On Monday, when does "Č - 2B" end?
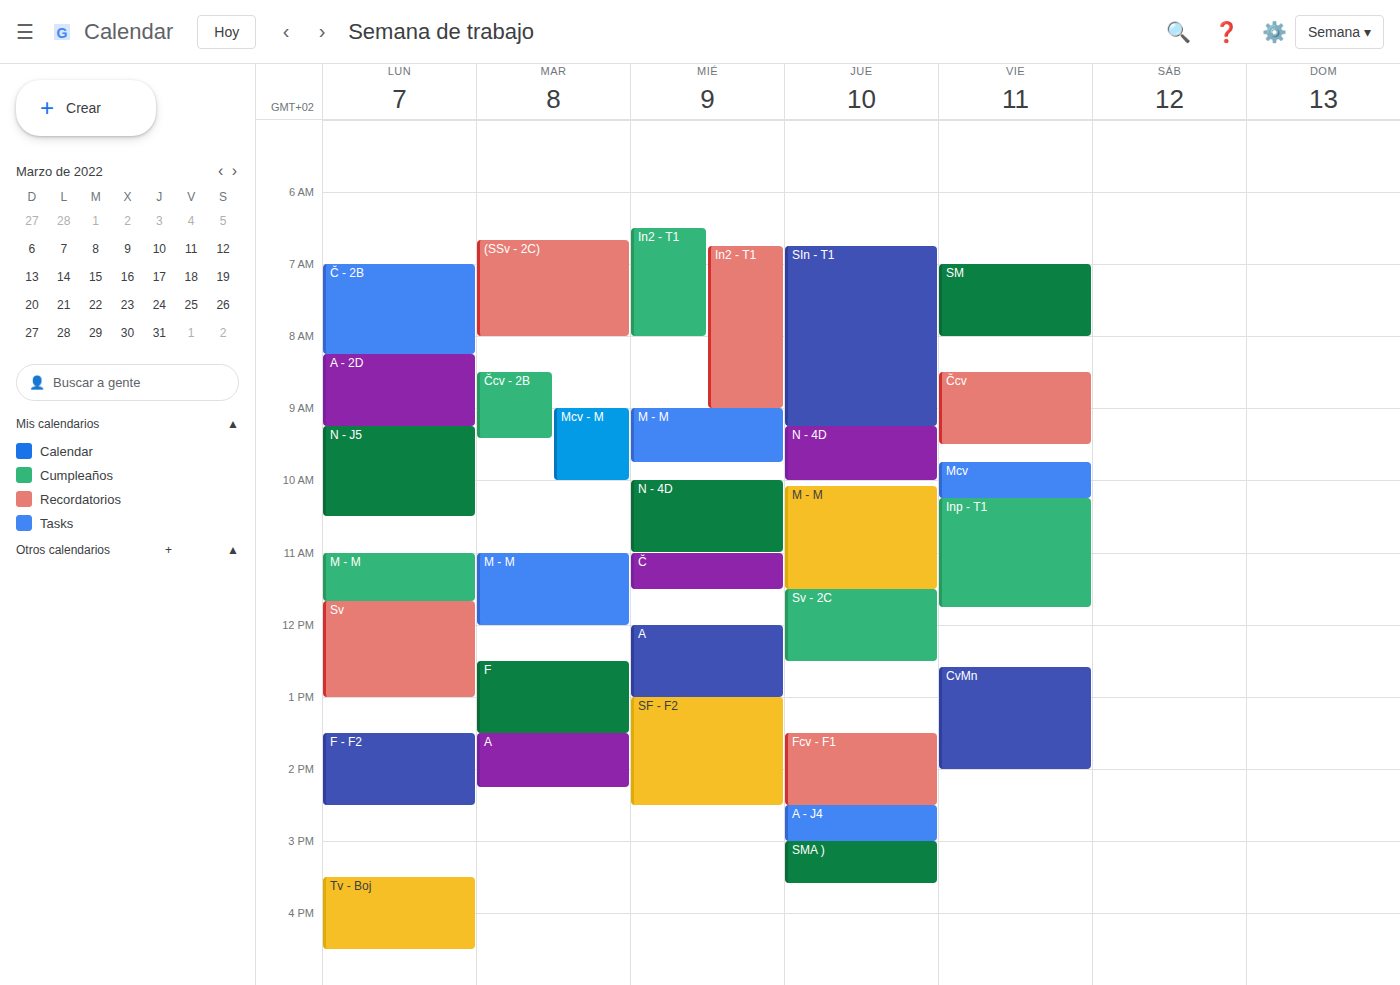
08:15